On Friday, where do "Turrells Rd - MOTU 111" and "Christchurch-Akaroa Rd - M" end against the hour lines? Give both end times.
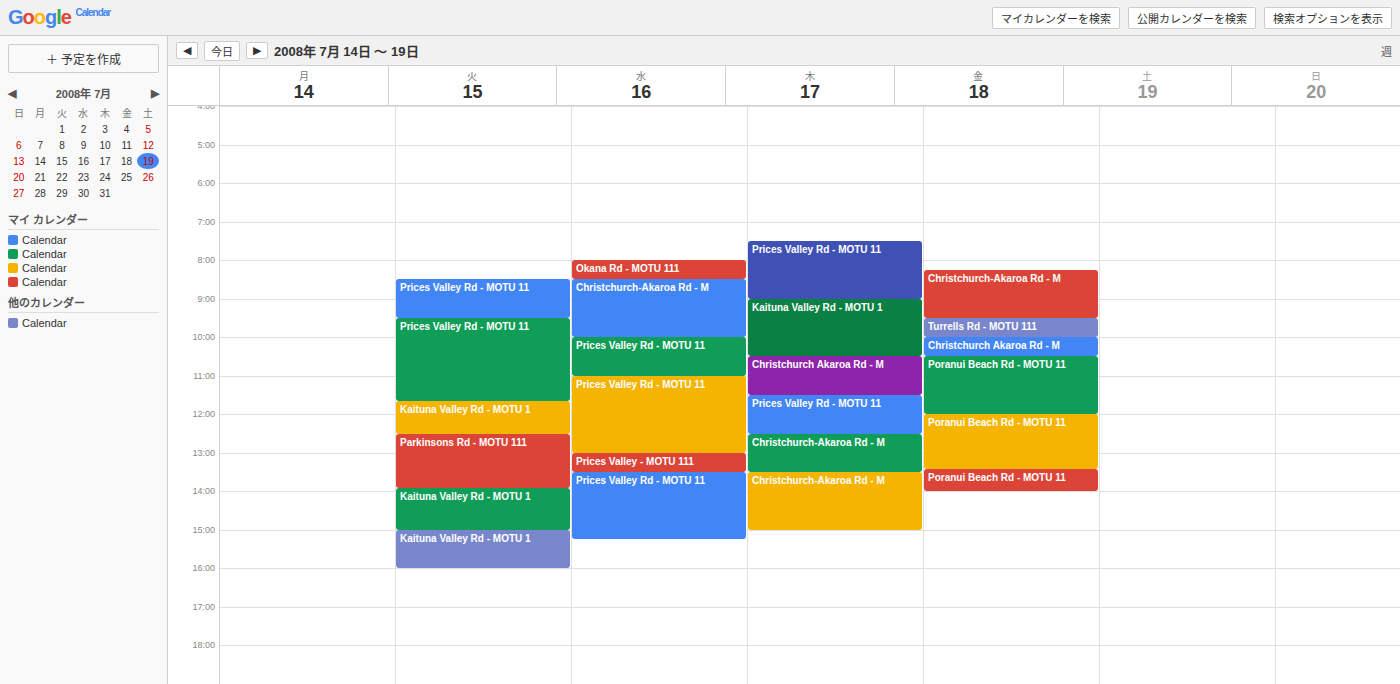
"Turrells Rd - MOTU 111": 10:00 AM, exactly on the 10 AM line. "Christchurch-Akaroa Rd - M": 9:30 AM, halfway between the 9 AM and 10 AM lines.